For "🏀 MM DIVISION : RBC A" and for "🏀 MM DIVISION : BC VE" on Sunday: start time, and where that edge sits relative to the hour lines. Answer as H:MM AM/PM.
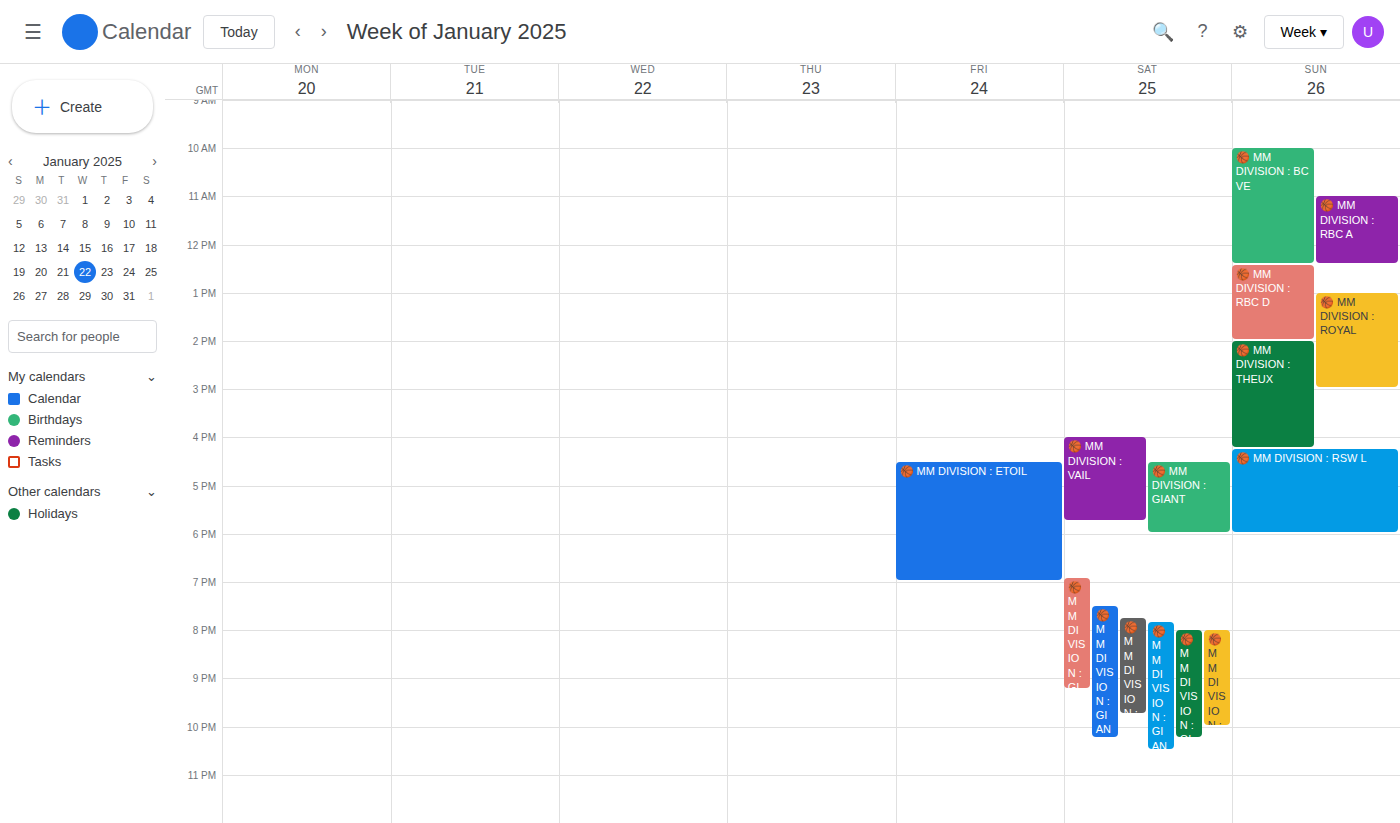
"🏀 MM DIVISION : RBC A": 11:00 AM, exactly on the 11 AM line. "🏀 MM DIVISION : BC VE": 10:00 AM, exactly on the 10 AM line.